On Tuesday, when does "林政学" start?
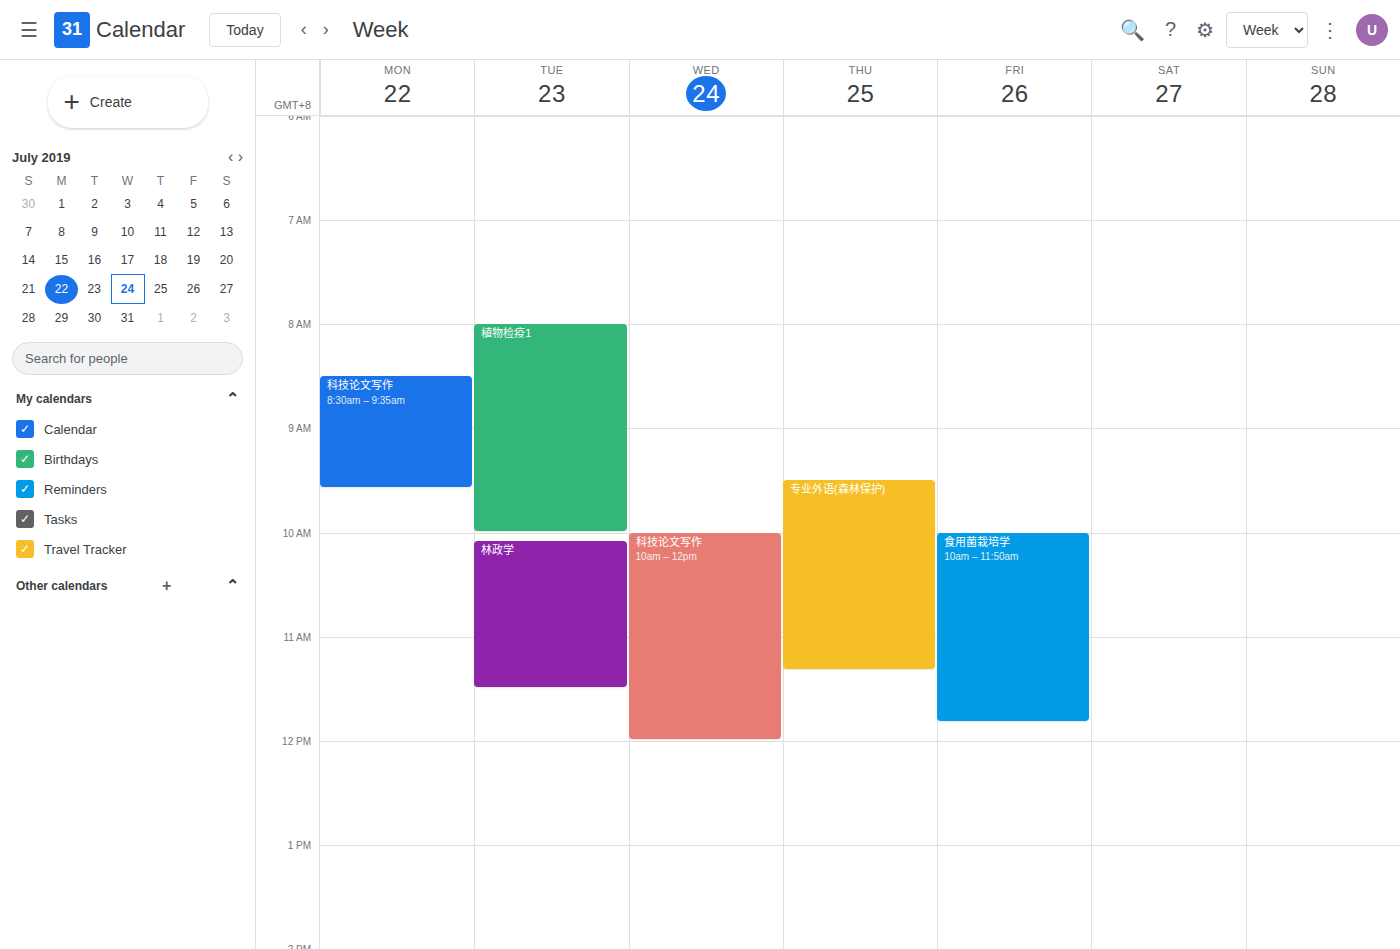
10:05 AM